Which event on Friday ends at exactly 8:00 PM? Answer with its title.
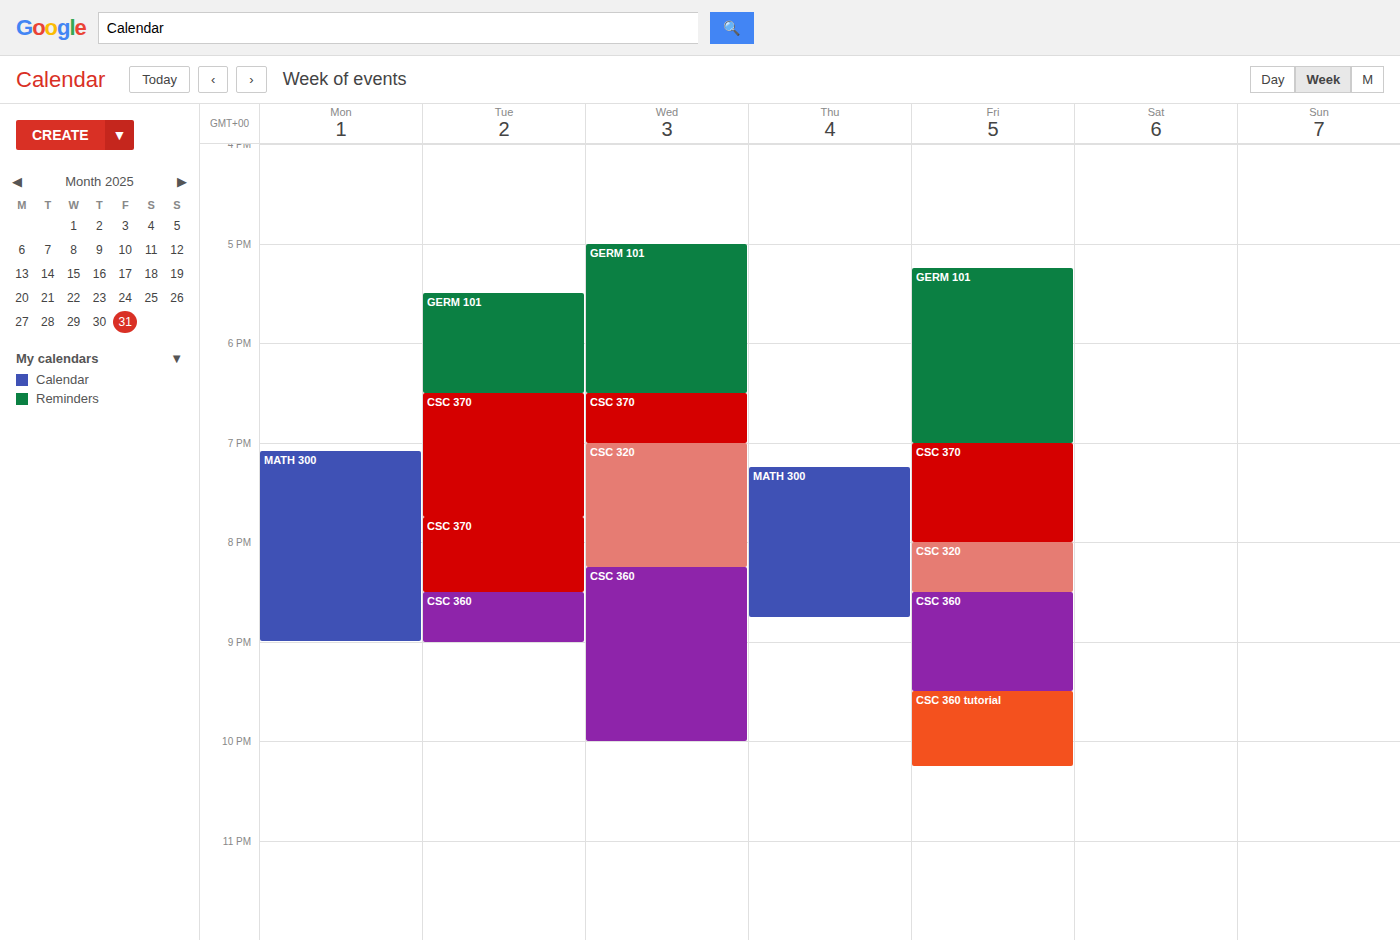
"CSC 370"